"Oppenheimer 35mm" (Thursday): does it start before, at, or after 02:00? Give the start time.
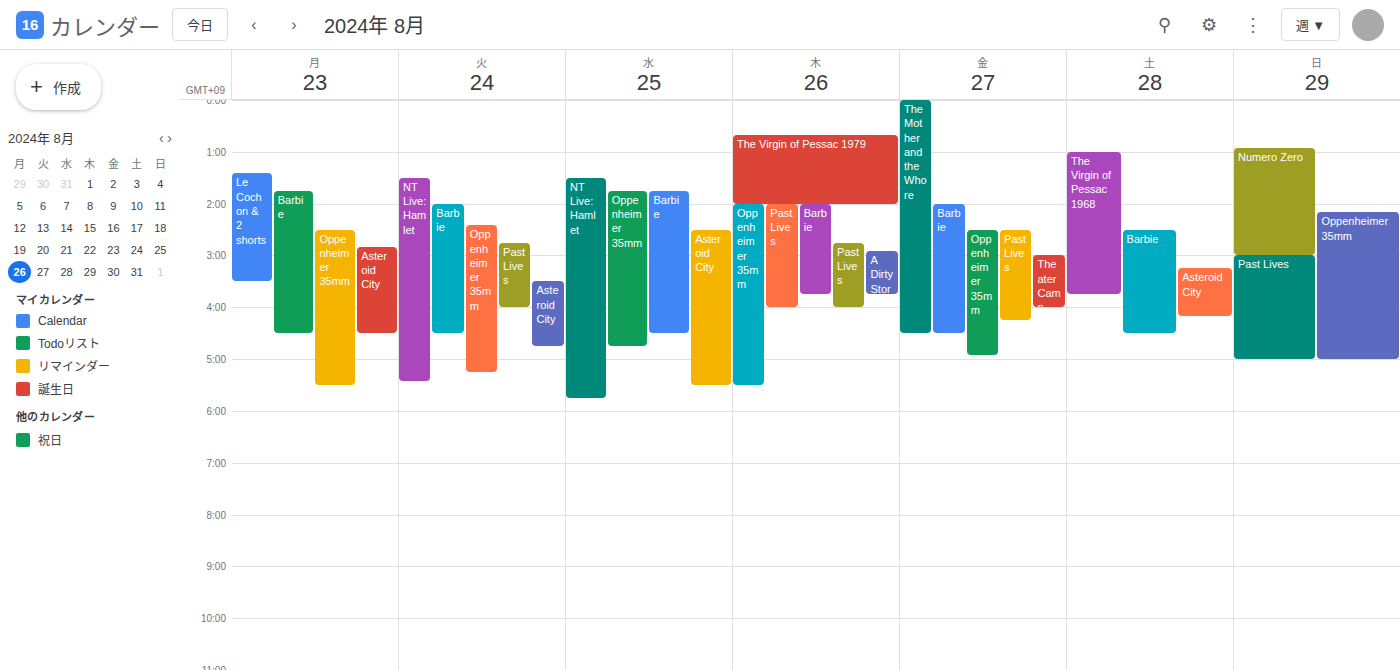
02:00 -- exactly at 02:00, on the 02:00 line.